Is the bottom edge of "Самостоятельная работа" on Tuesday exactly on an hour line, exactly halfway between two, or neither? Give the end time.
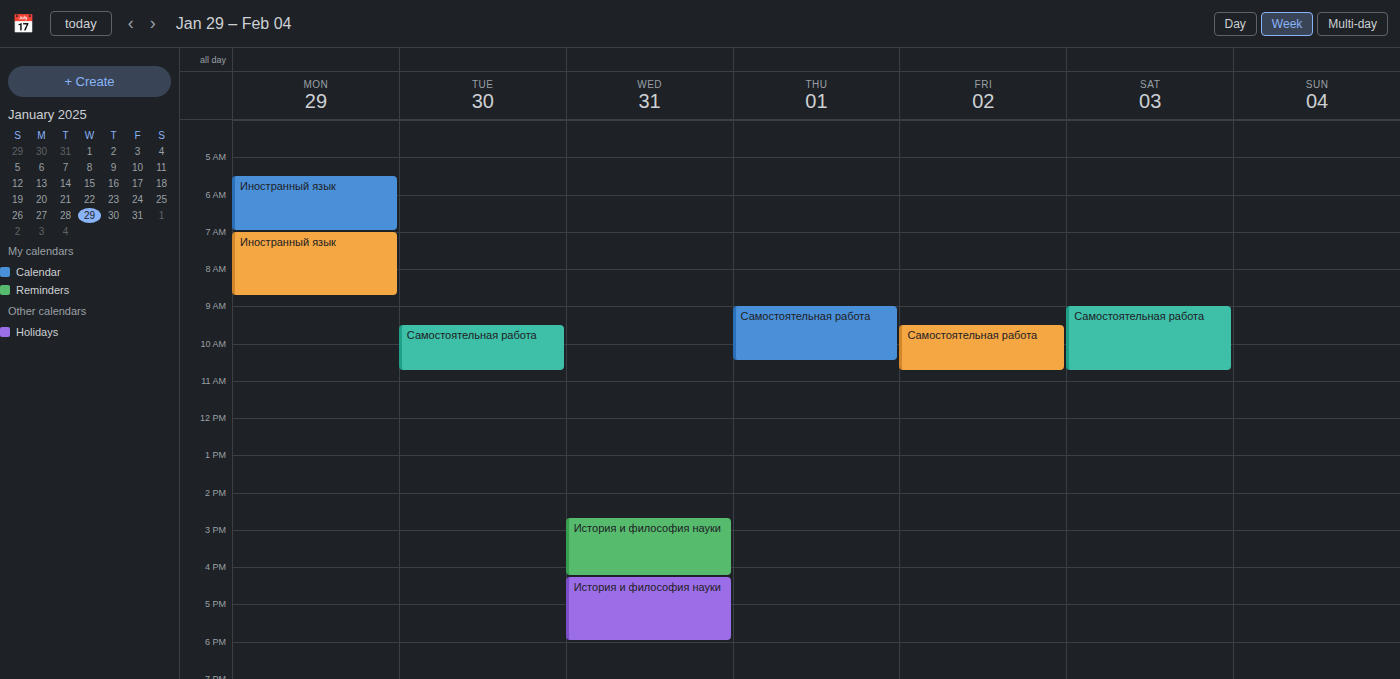
10:45 AM -- neither: three quarters of the way from the 10 AM line to the 11 AM line.